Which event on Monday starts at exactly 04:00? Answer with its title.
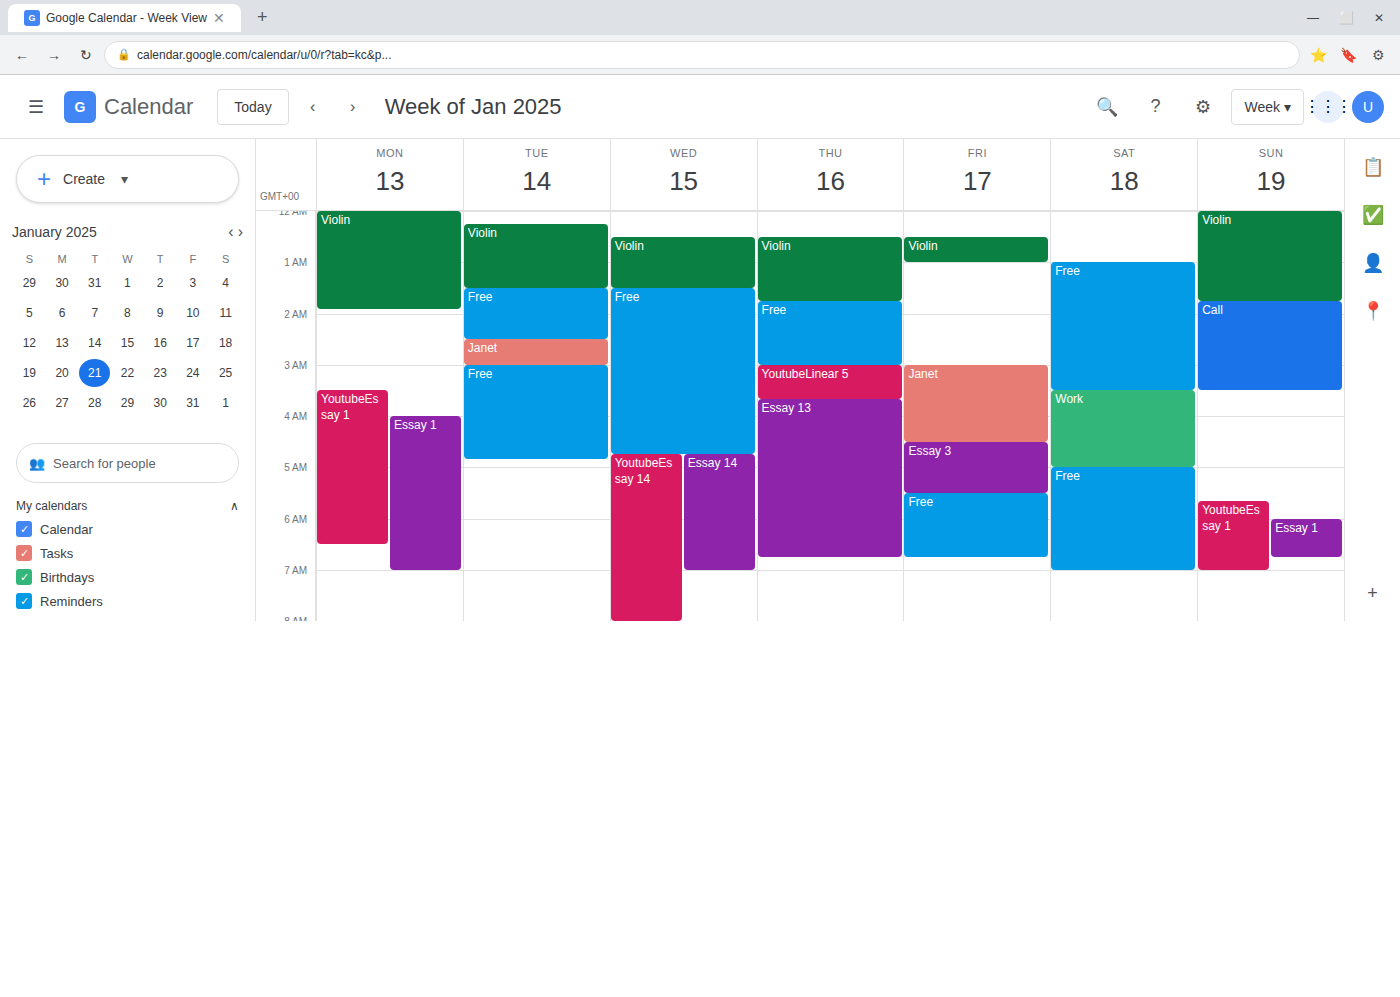
"Essay 1"